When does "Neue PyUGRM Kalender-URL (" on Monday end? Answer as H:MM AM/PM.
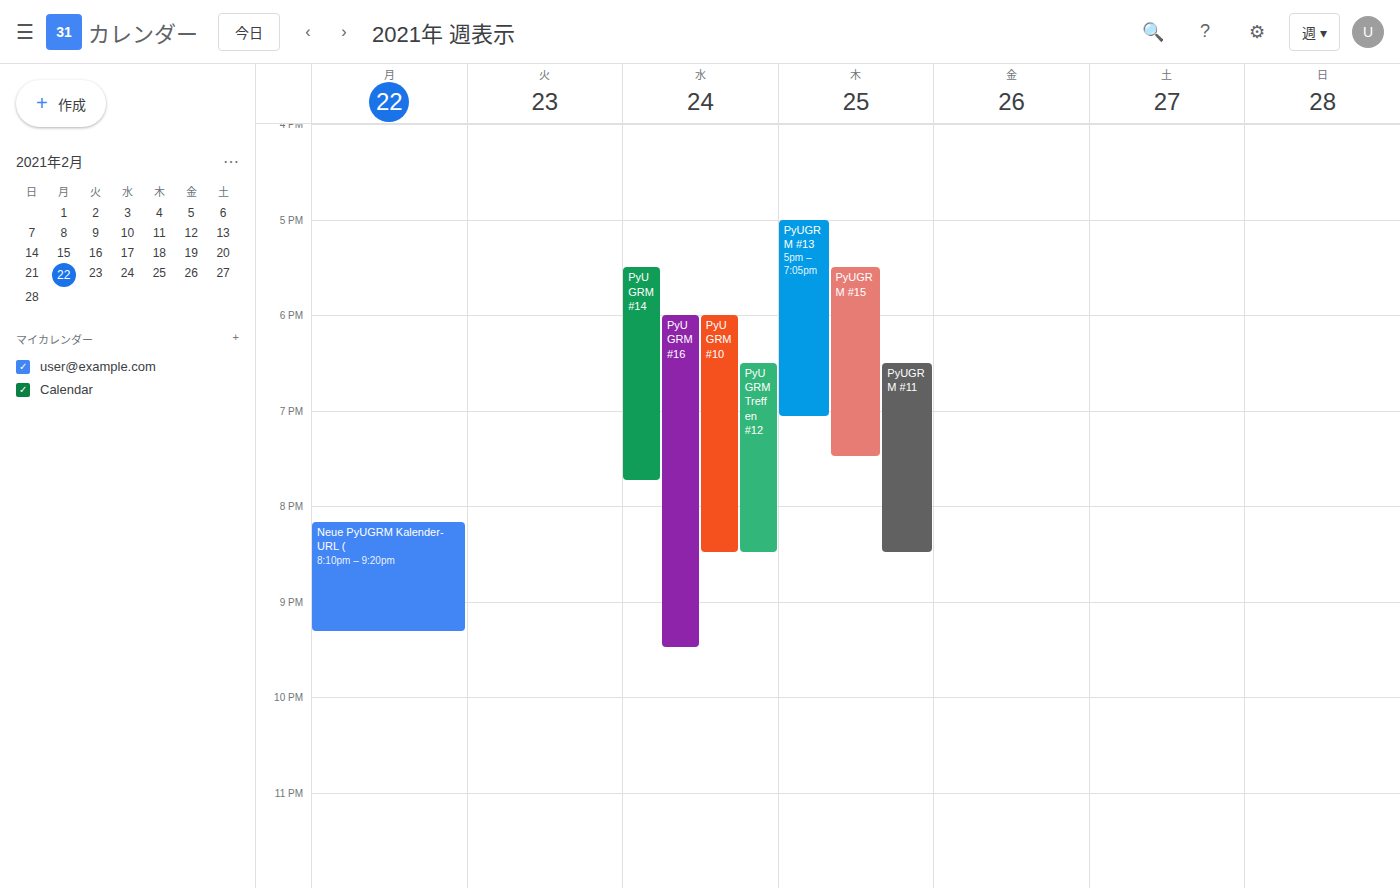
9:20 PM